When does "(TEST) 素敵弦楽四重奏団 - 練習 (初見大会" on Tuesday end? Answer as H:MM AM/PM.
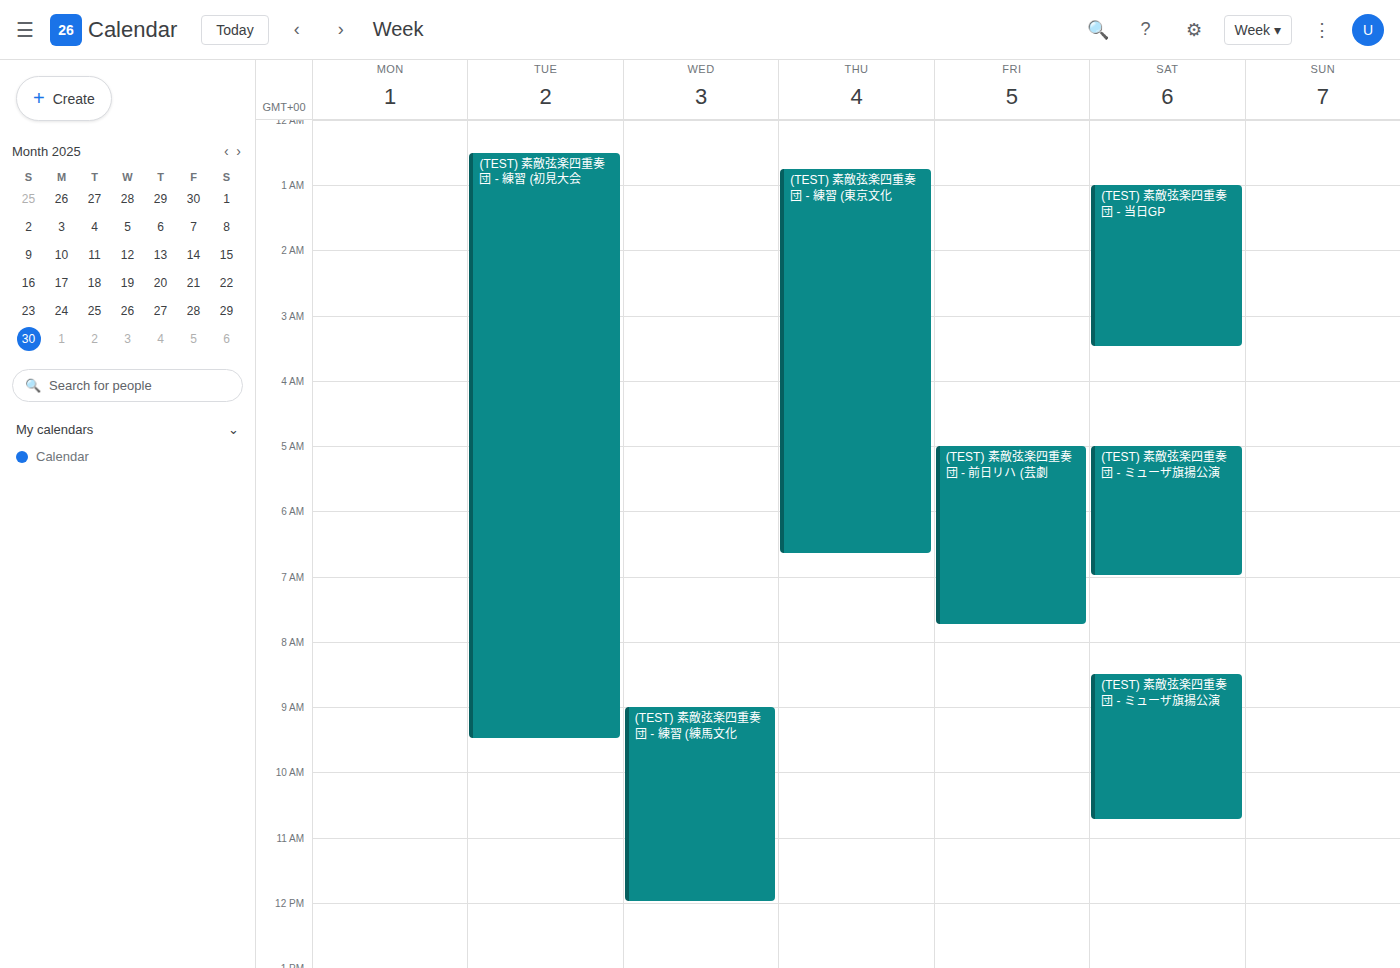
9:30 AM